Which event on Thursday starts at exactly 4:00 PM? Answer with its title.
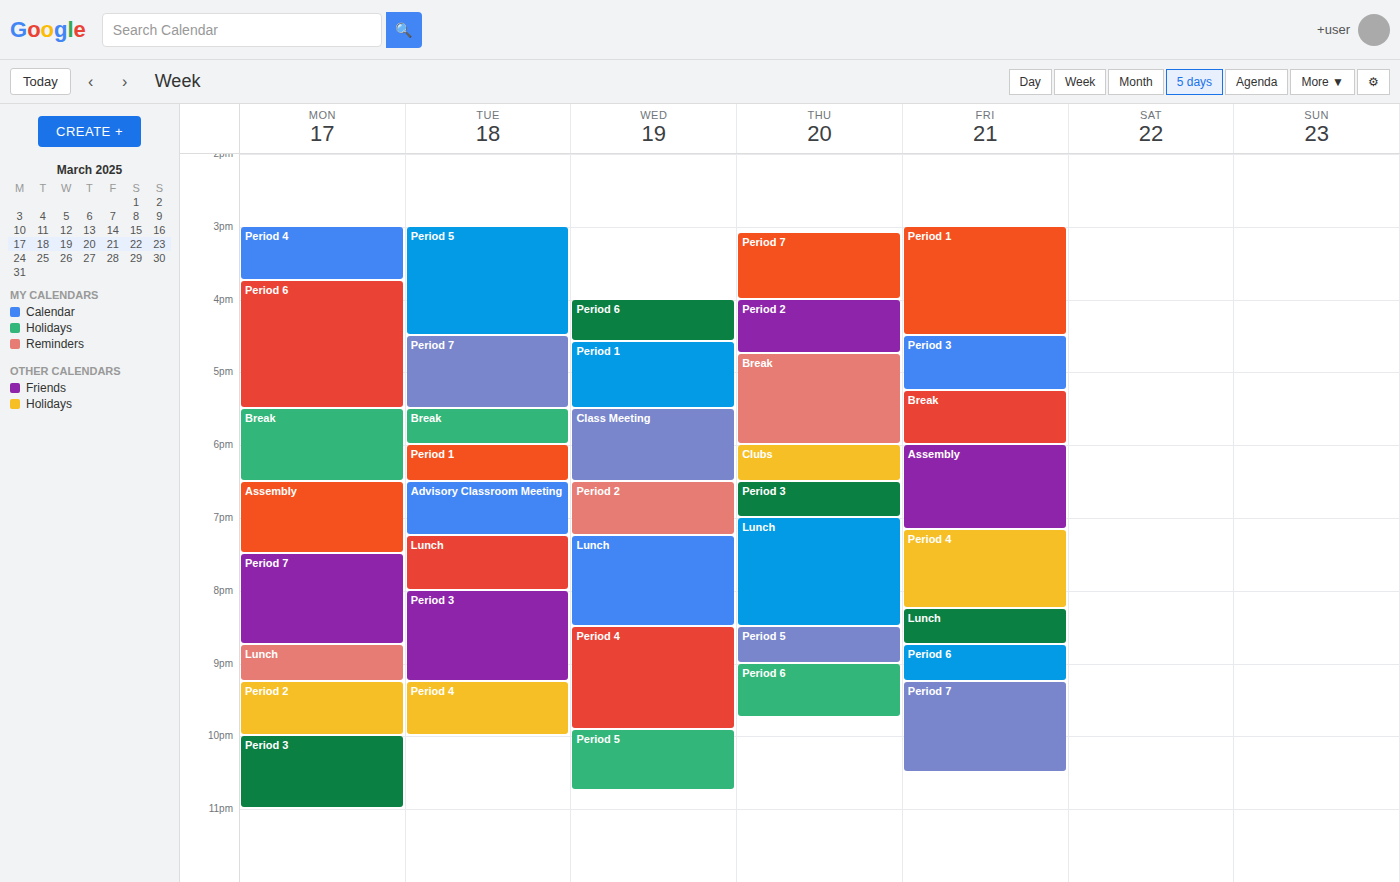
"Period 2"